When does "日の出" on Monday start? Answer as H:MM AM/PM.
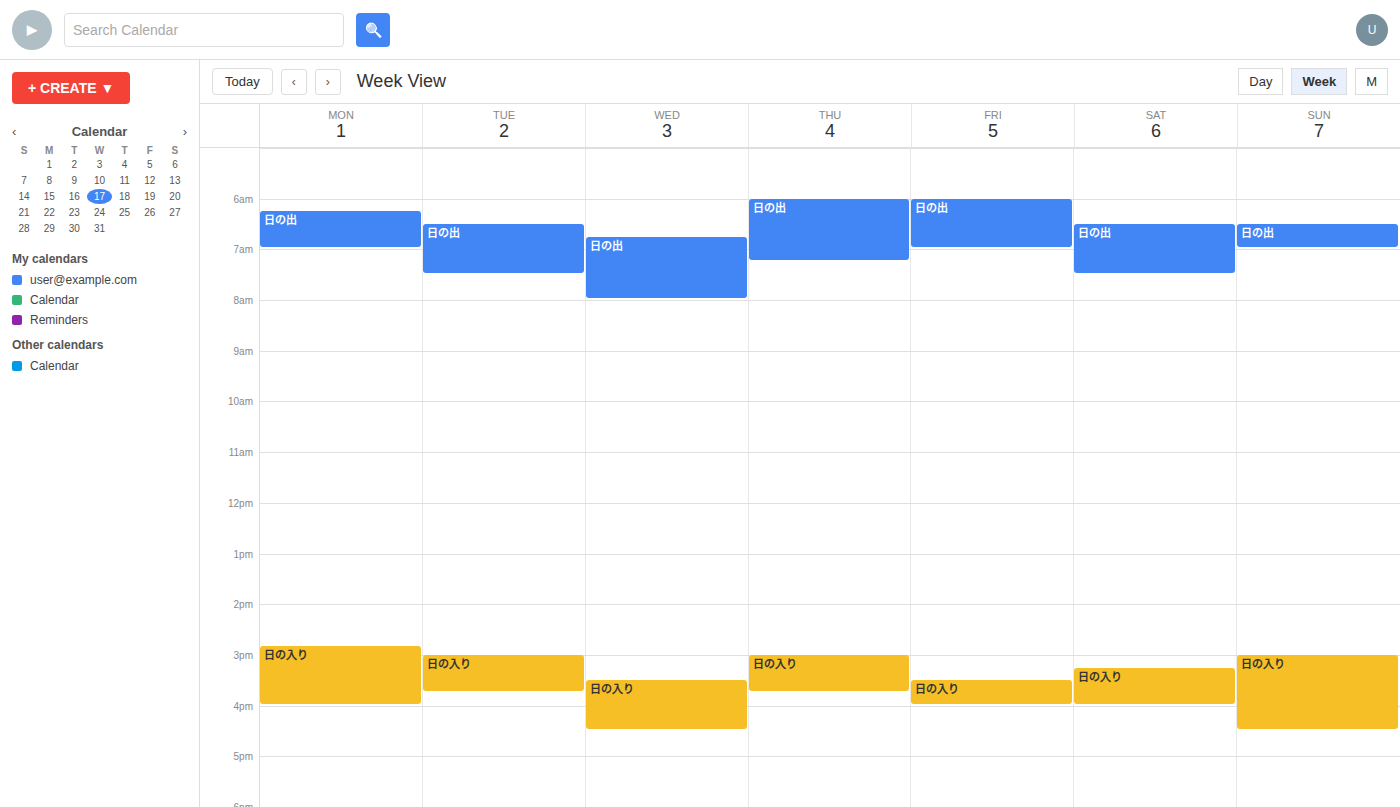
6:15 AM